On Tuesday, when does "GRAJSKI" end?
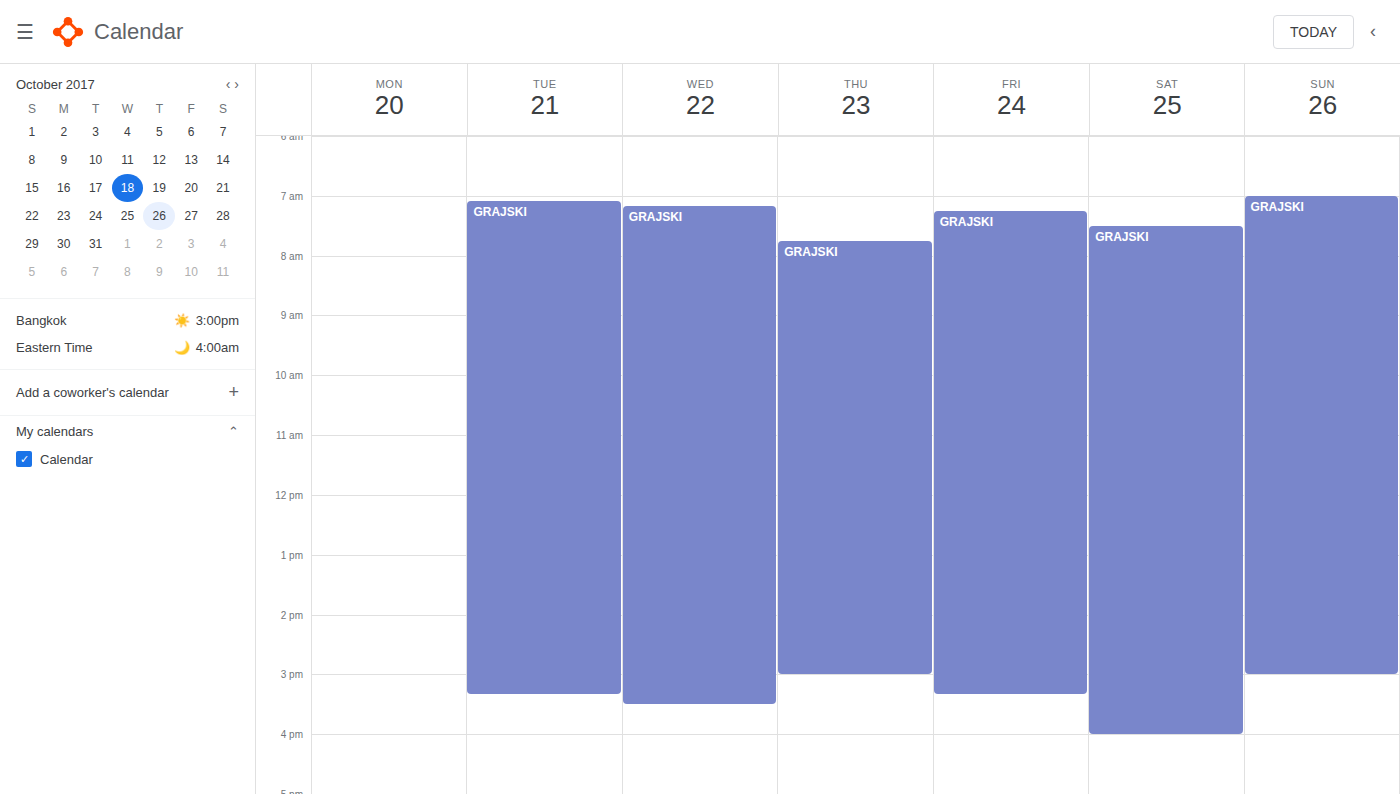
15:20